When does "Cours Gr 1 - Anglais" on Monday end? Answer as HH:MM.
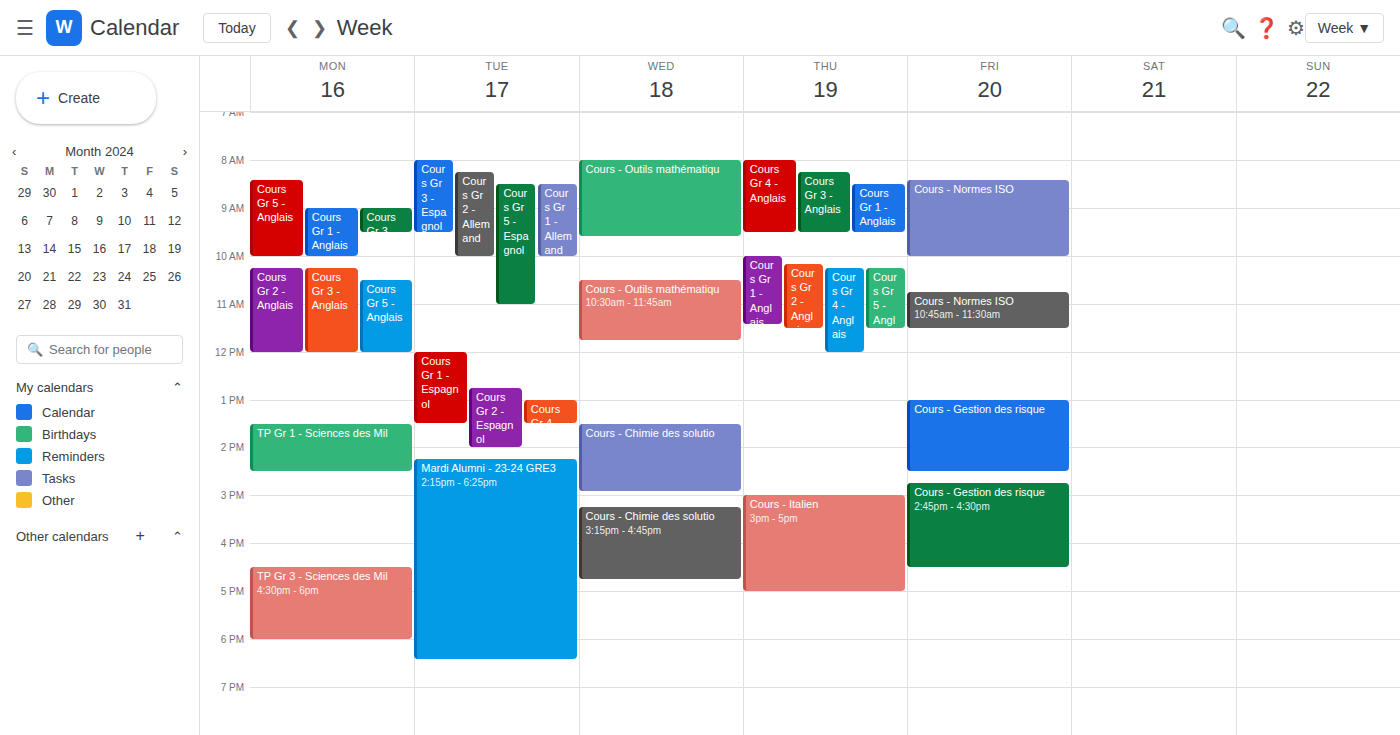
10:00